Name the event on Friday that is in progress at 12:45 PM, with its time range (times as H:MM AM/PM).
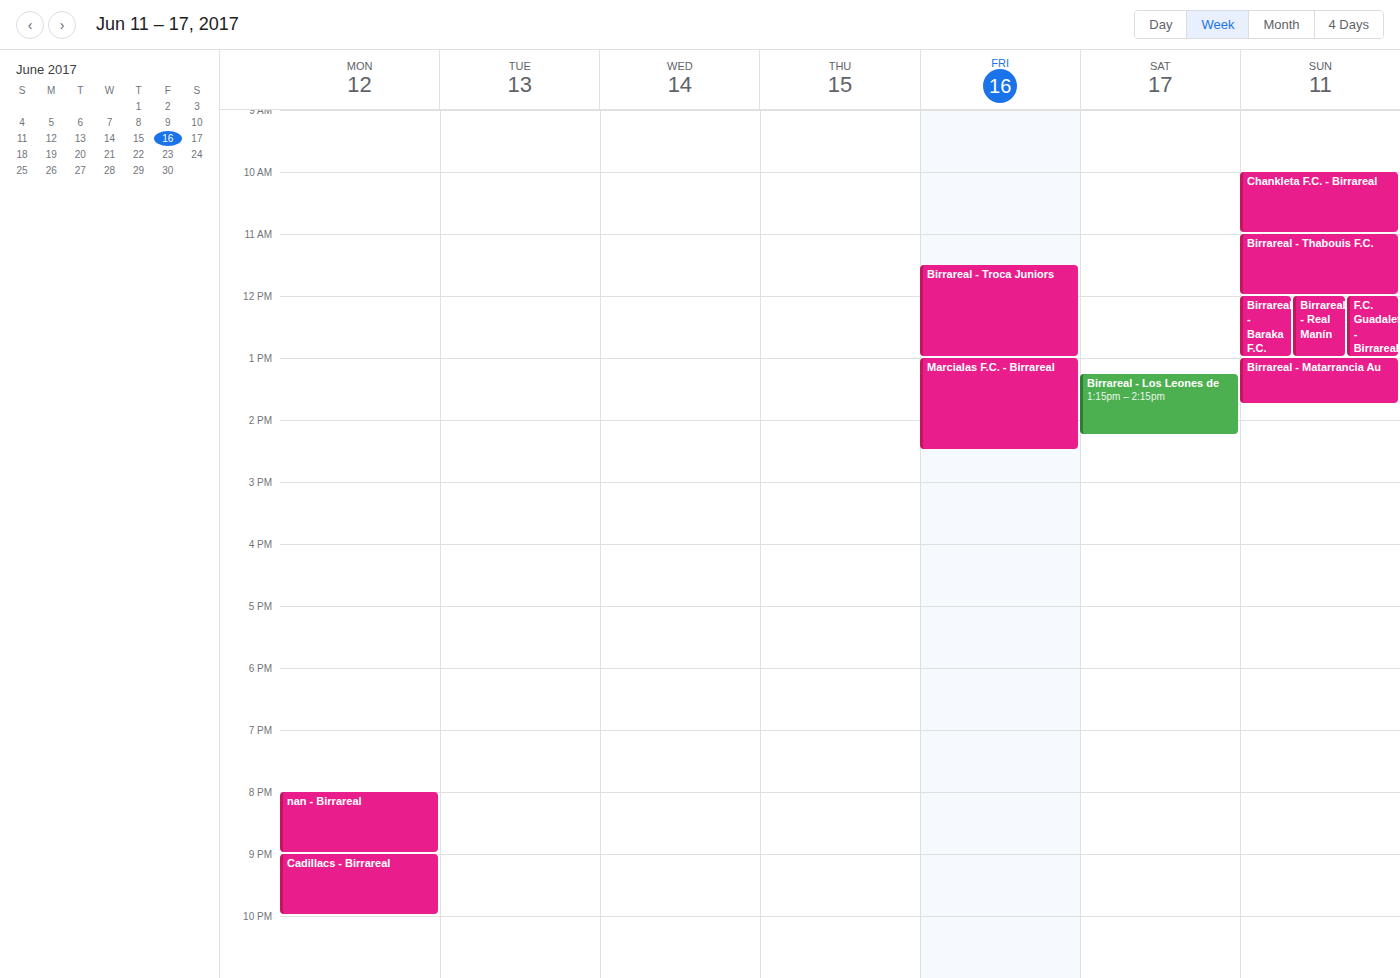
"Birrareal - Troca Juniors", 11:30 AM to 1:00 PM